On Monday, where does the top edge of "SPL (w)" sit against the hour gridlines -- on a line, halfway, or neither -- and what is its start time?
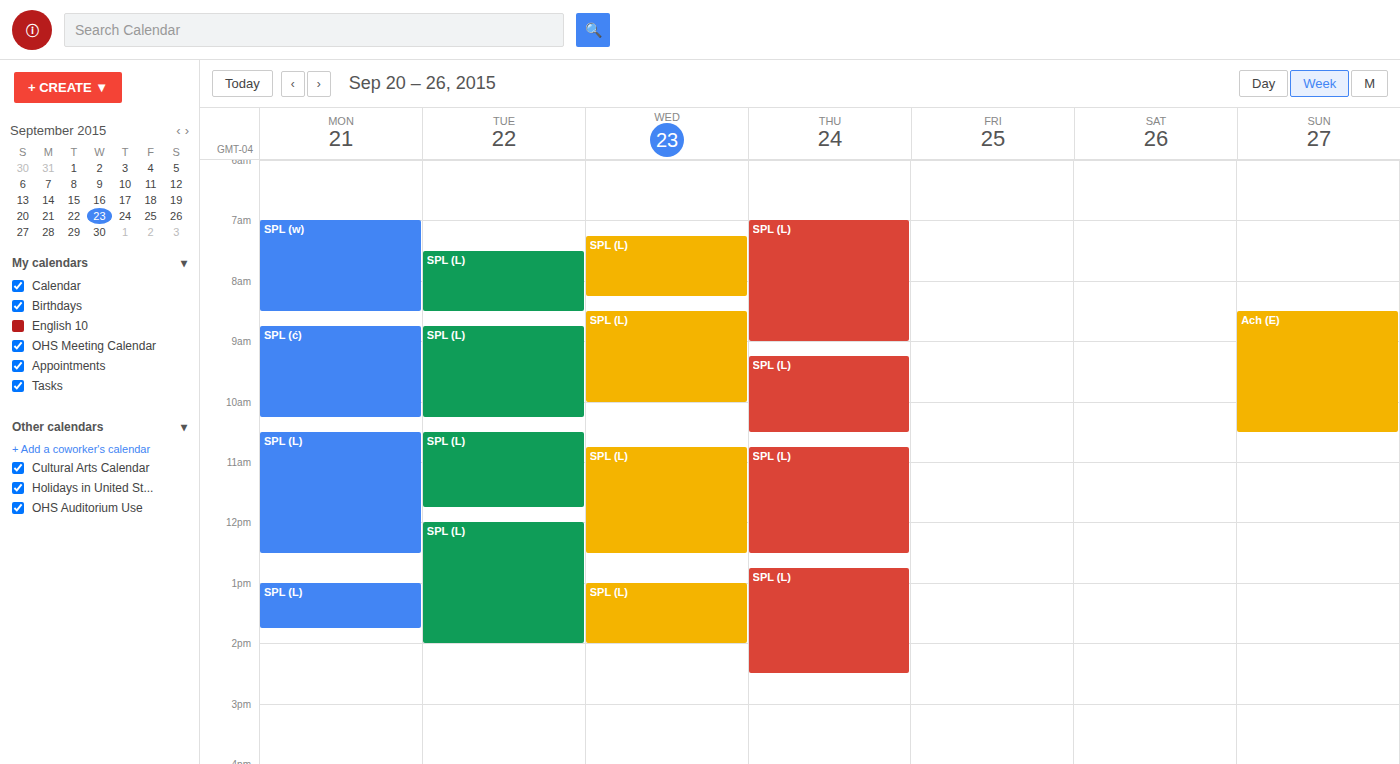
7:00 AM -- exactly on the 7 AM line.